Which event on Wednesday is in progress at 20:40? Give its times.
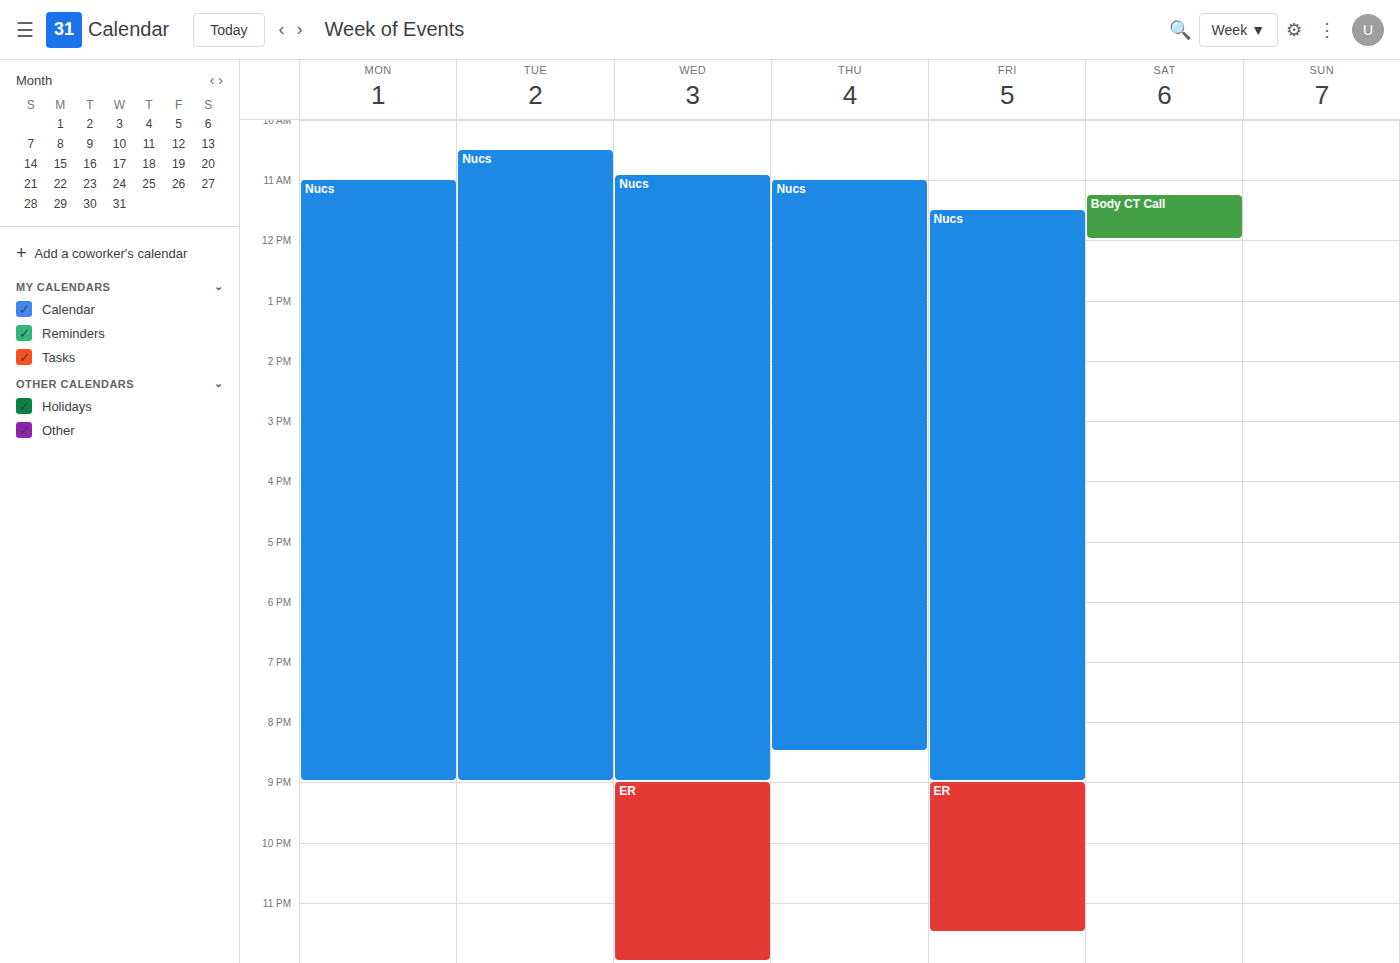
"Nucs", 10:55 to 21:00